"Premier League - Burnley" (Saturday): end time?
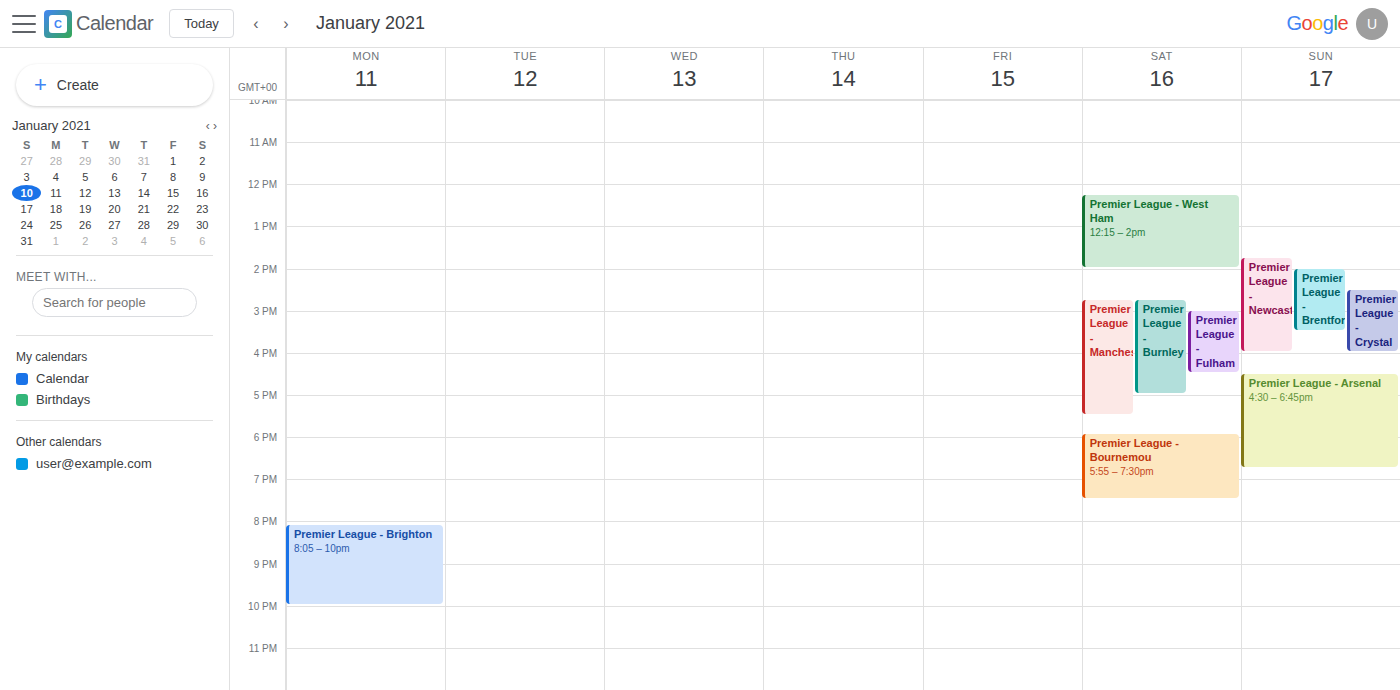
5:00 PM